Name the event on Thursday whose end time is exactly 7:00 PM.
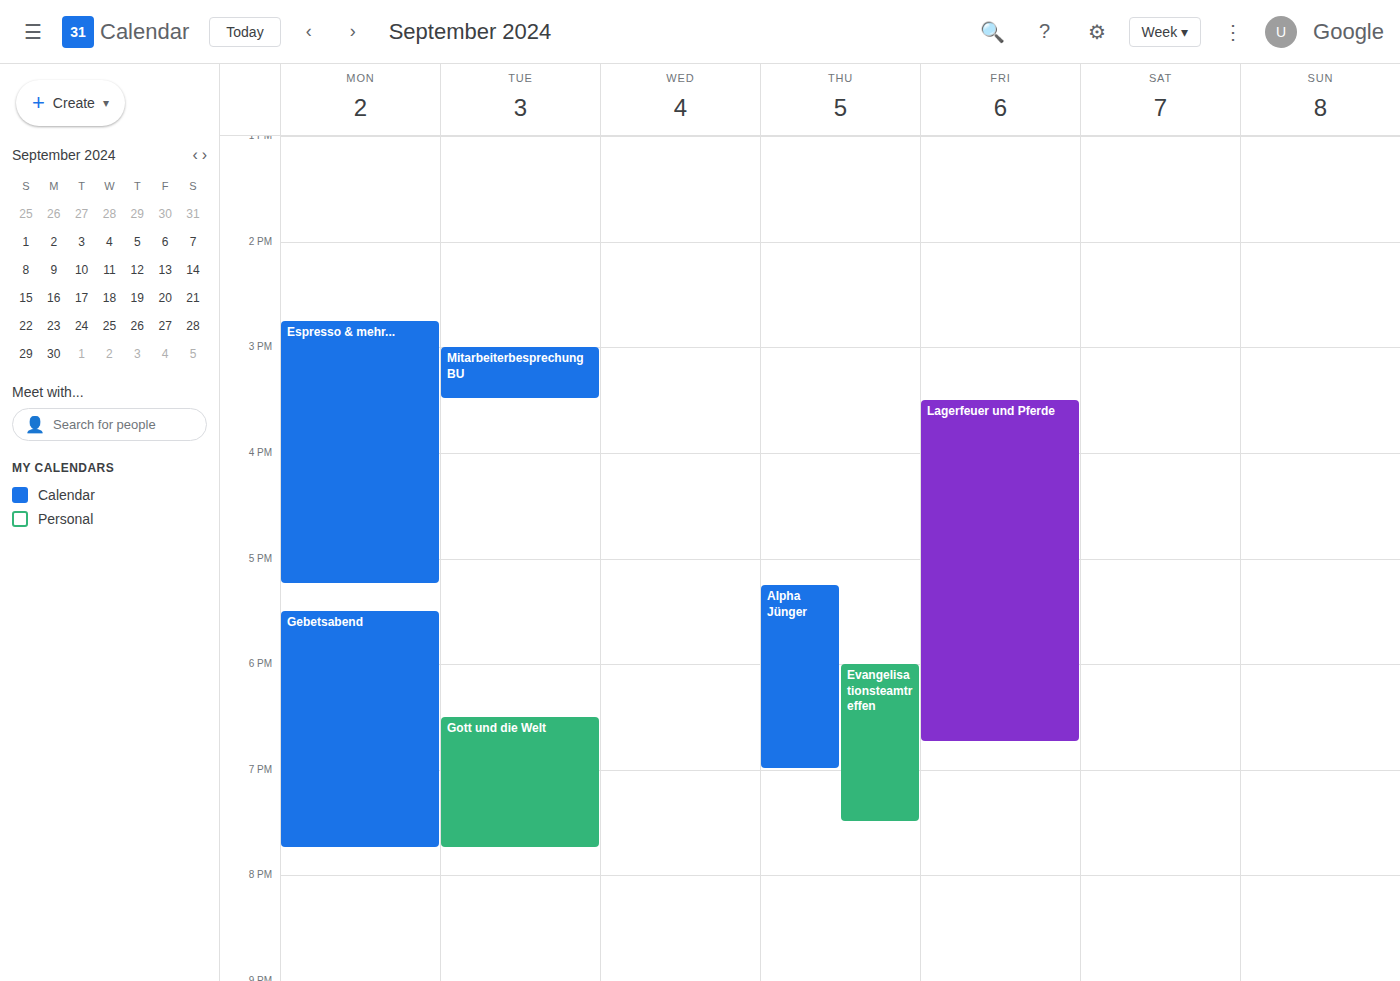
"Alpha Jünger"